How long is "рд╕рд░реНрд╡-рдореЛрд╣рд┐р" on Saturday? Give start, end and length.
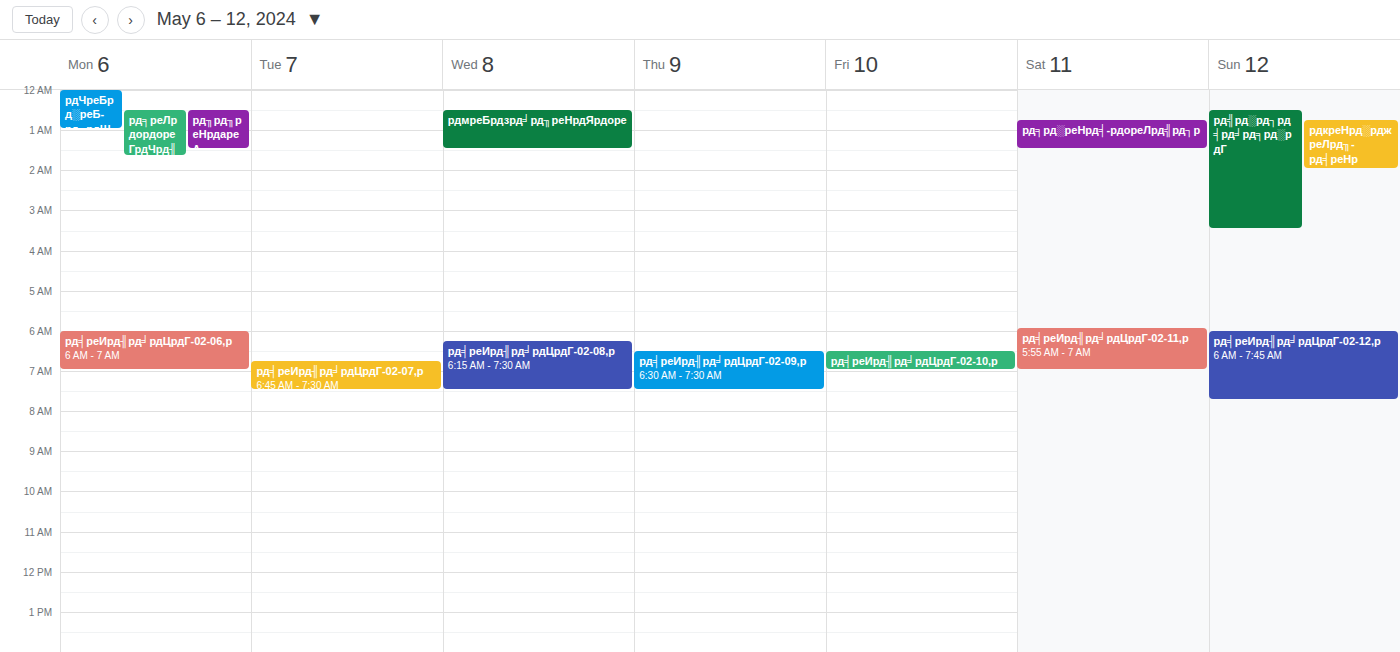
12:45 AM to 1:30 AM, 45 minutes